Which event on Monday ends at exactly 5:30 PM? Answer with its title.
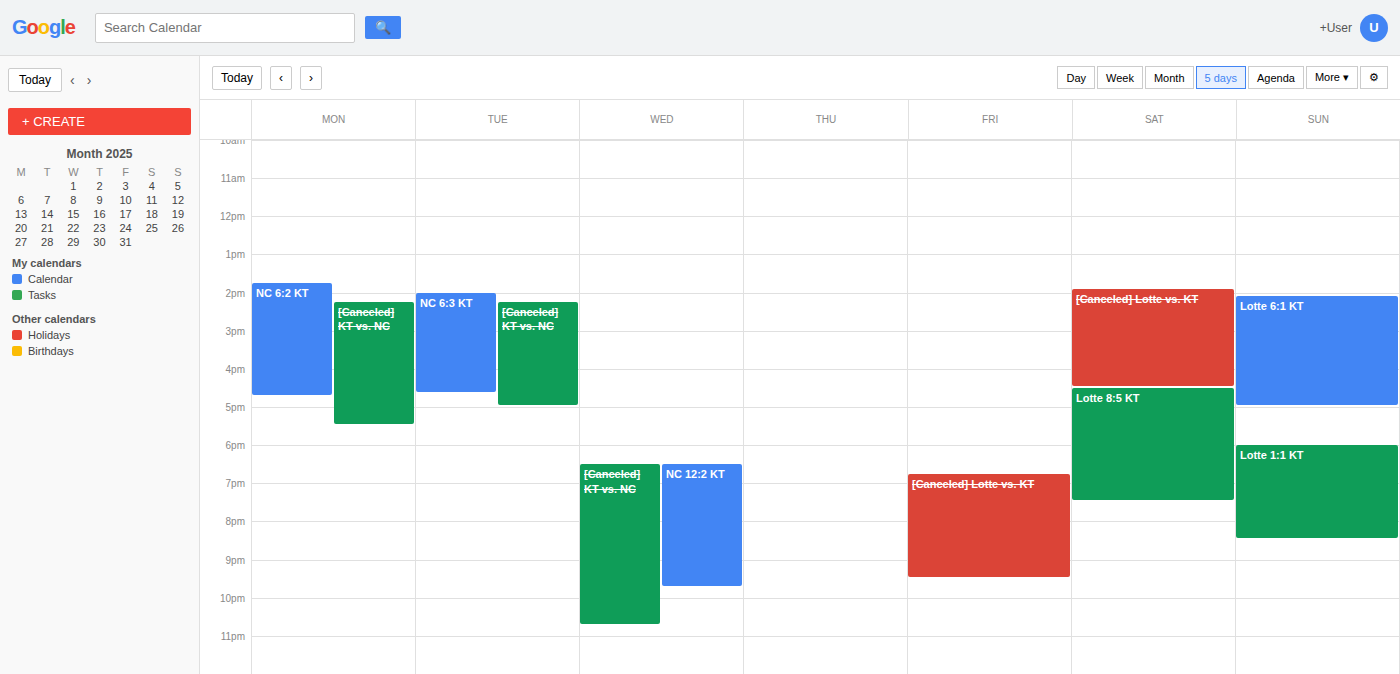
"[Canceled] KT vs. NC"